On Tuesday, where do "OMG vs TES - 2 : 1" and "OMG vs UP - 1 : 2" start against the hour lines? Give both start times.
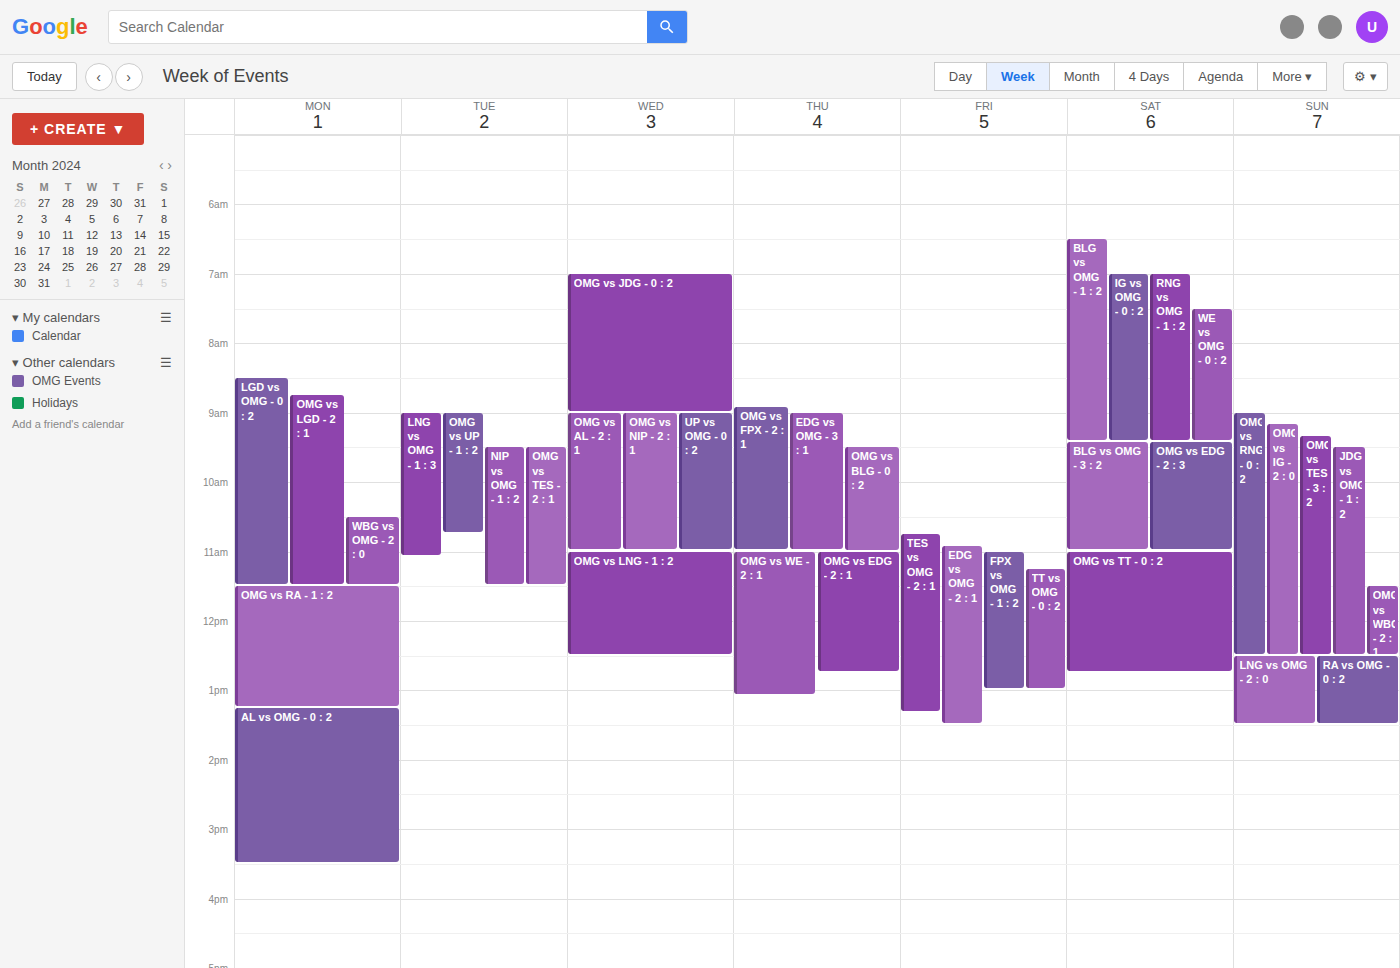
"OMG vs TES - 2 : 1": 9:30 AM, halfway between the 9 AM and 10 AM lines. "OMG vs UP - 1 : 2": 9:00 AM, exactly on the 9 AM line.